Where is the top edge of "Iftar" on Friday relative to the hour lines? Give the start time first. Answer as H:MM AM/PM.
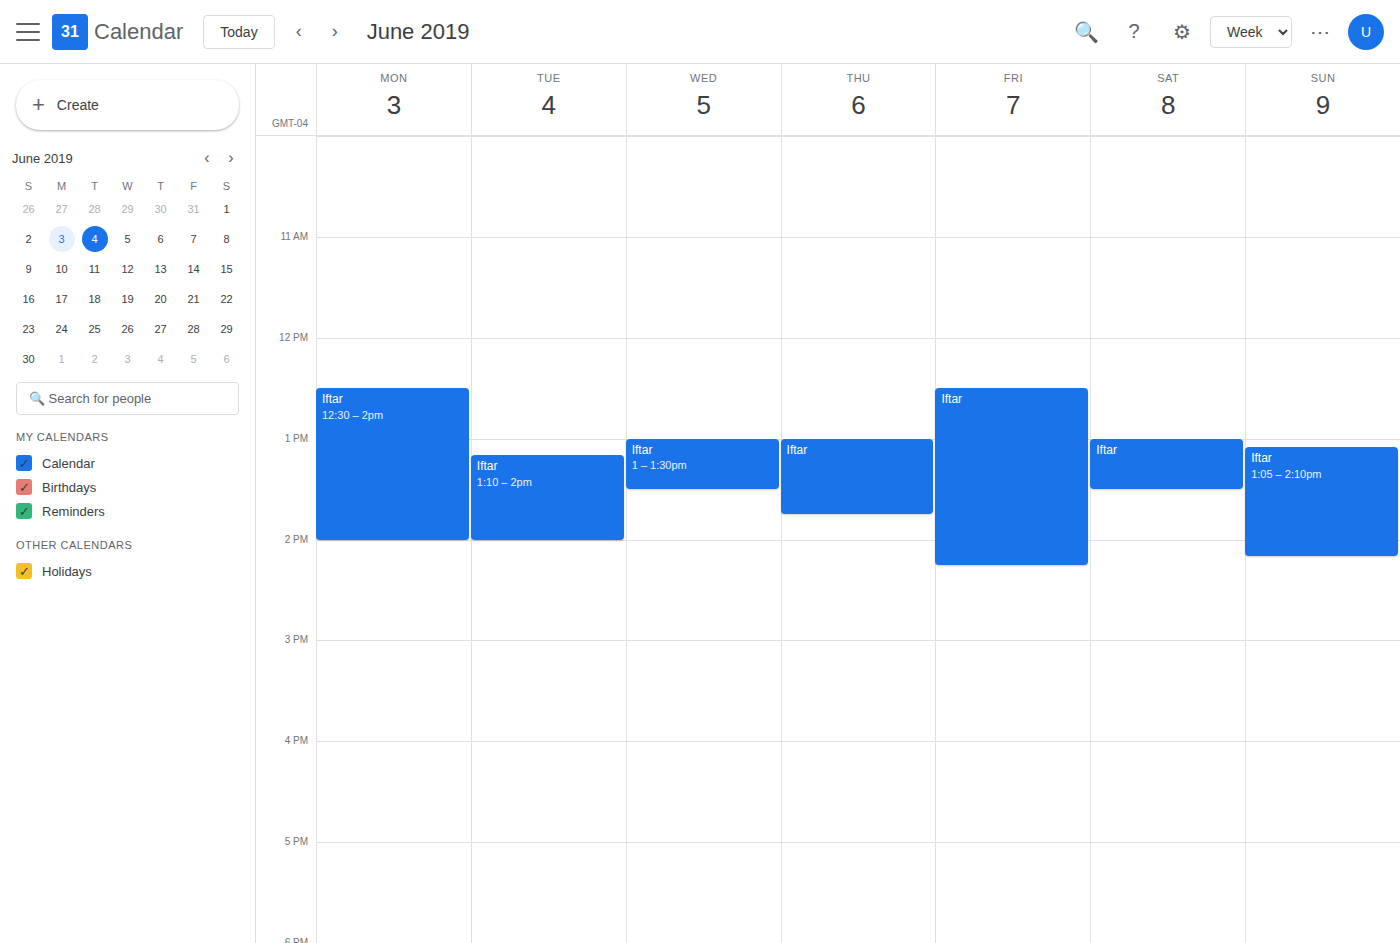
12:30 PM -- halfway between the 12 PM and 1 PM lines.